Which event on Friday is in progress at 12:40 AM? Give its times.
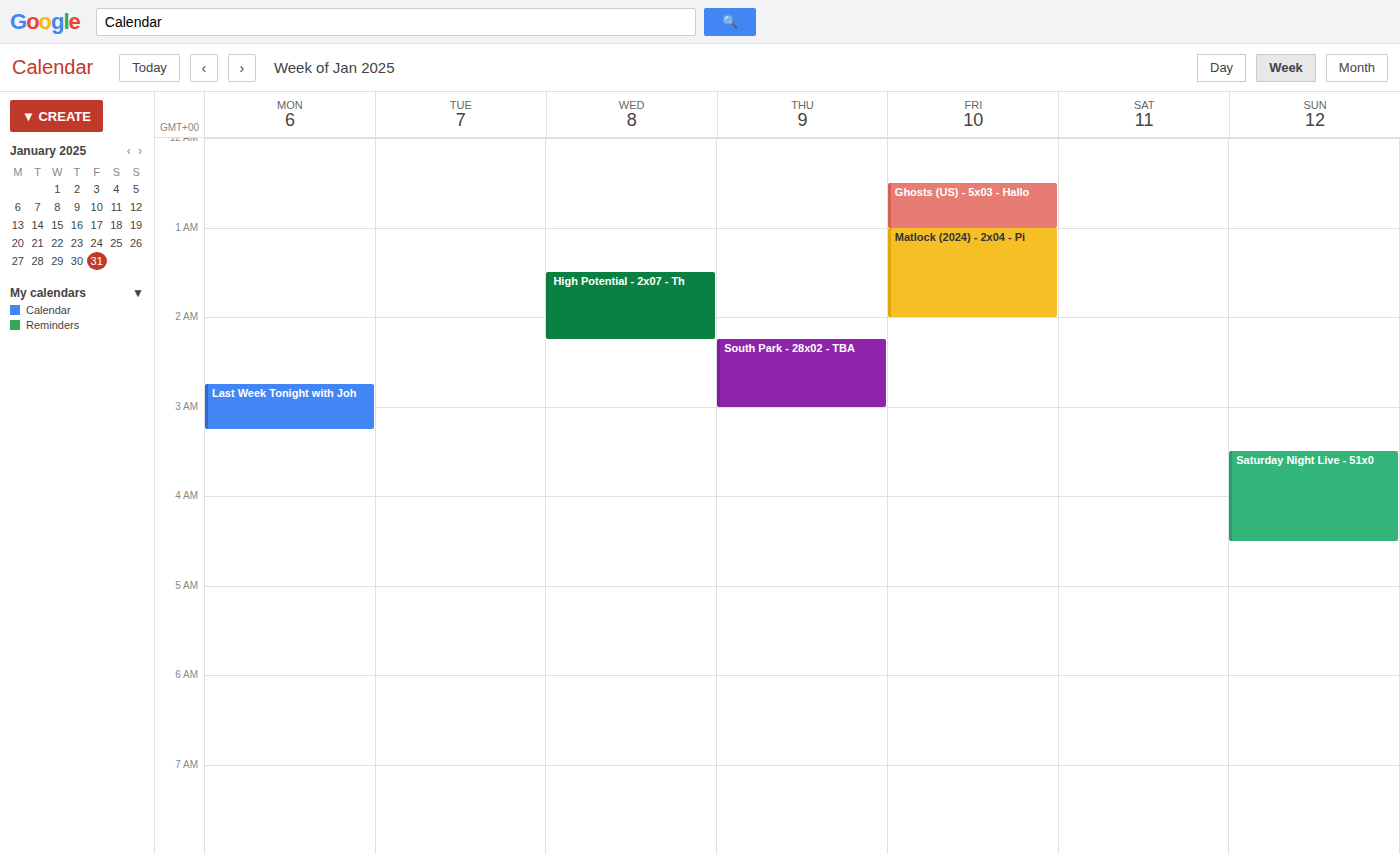
"Ghosts (US) - 5x03 - Hallo", 12:30 AM to 1:00 AM